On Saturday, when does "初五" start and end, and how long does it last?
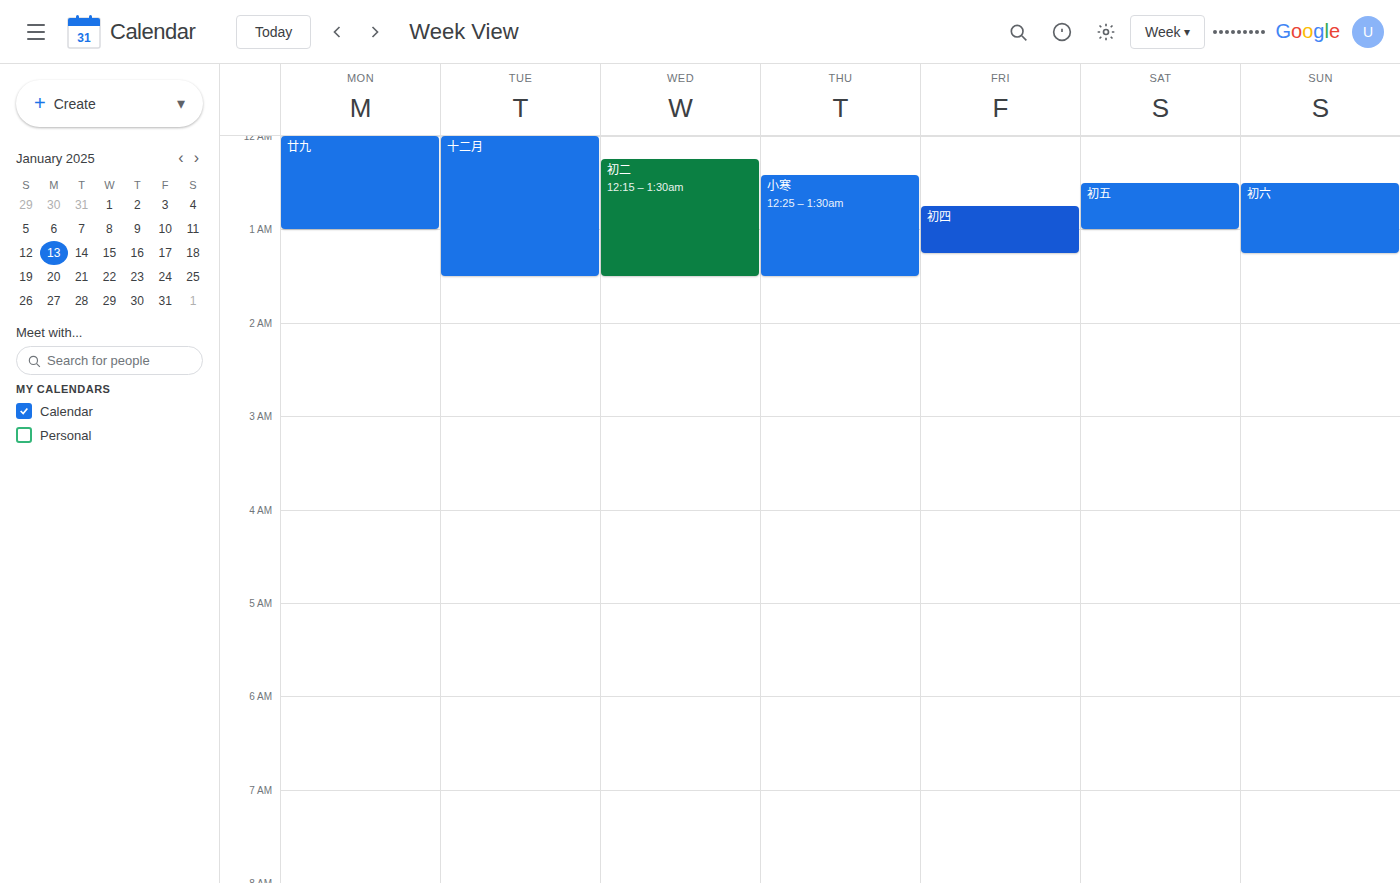
12:30 AM to 1:00 AM, 30 minutes